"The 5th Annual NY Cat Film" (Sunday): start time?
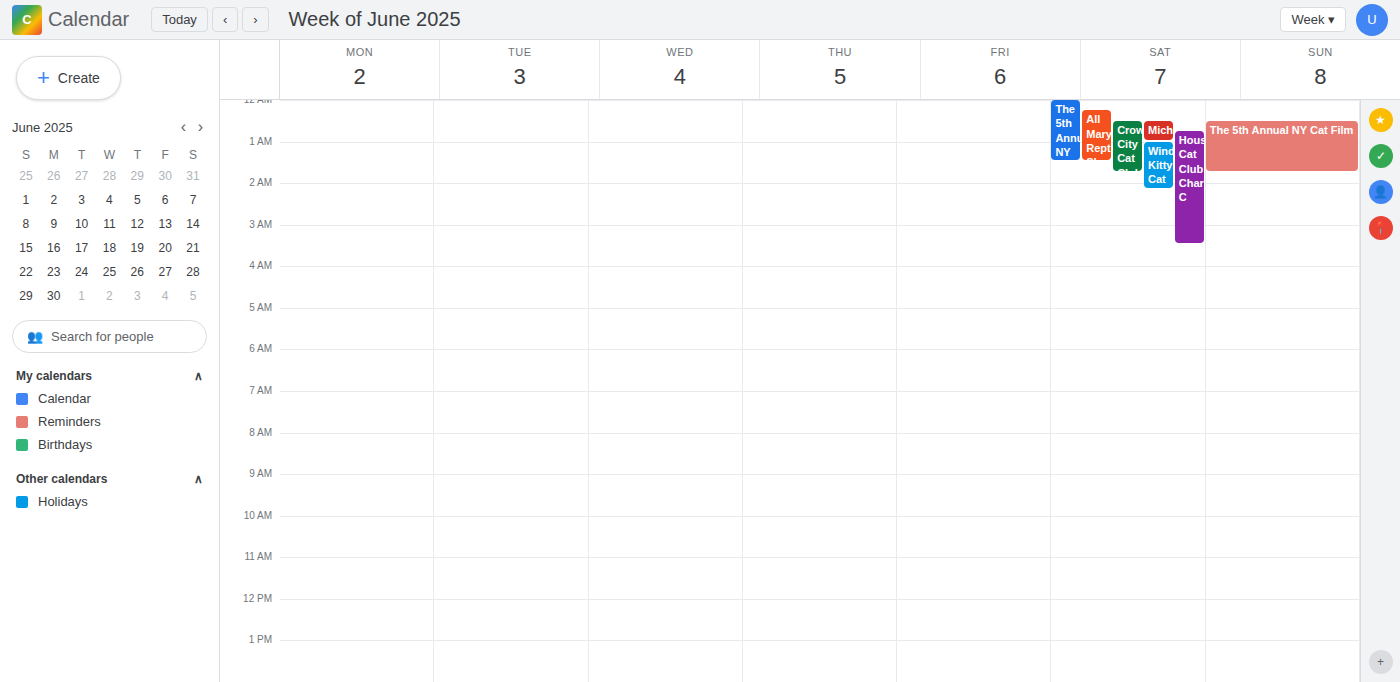
12:30 AM